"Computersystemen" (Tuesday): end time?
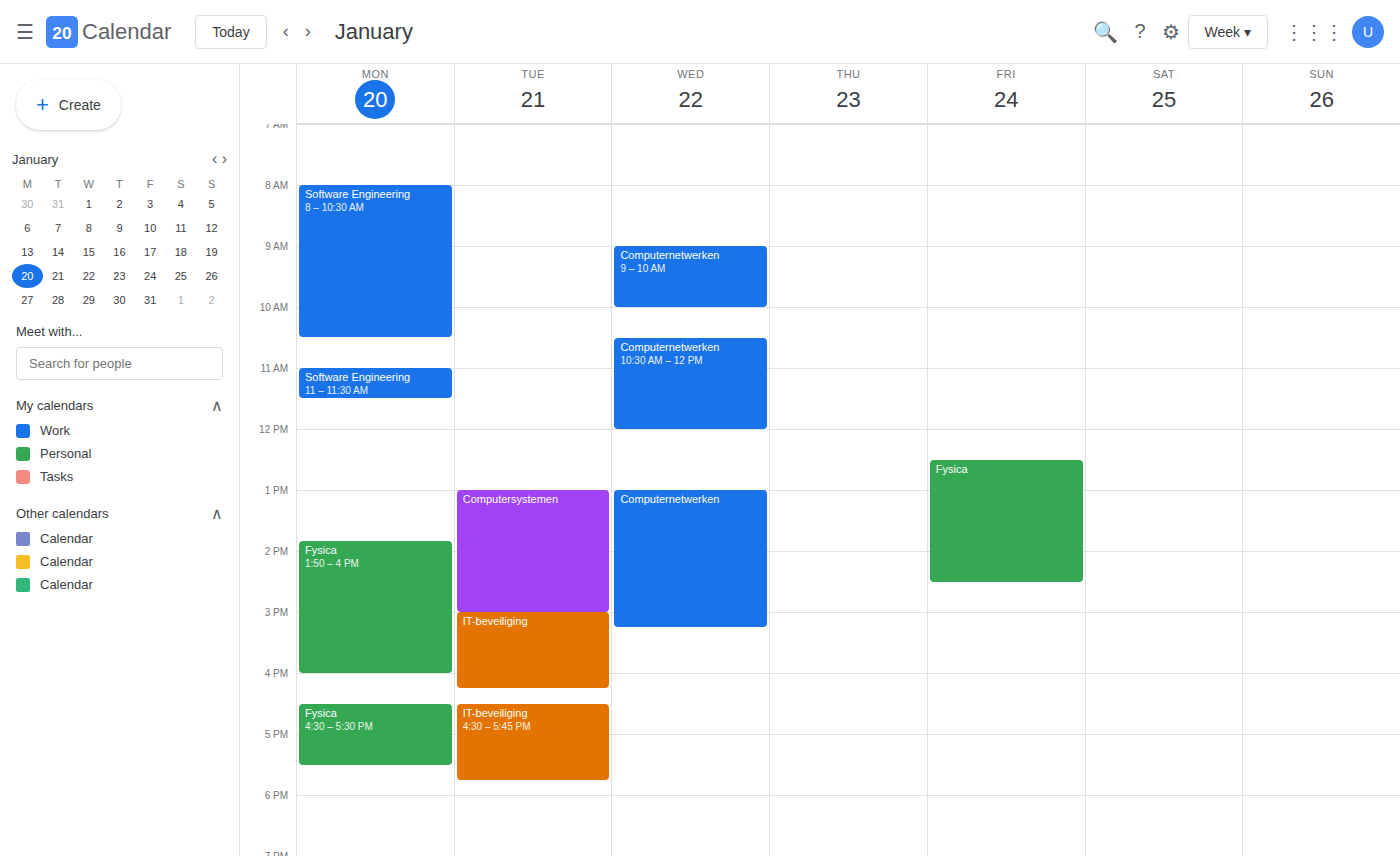
3:00 PM